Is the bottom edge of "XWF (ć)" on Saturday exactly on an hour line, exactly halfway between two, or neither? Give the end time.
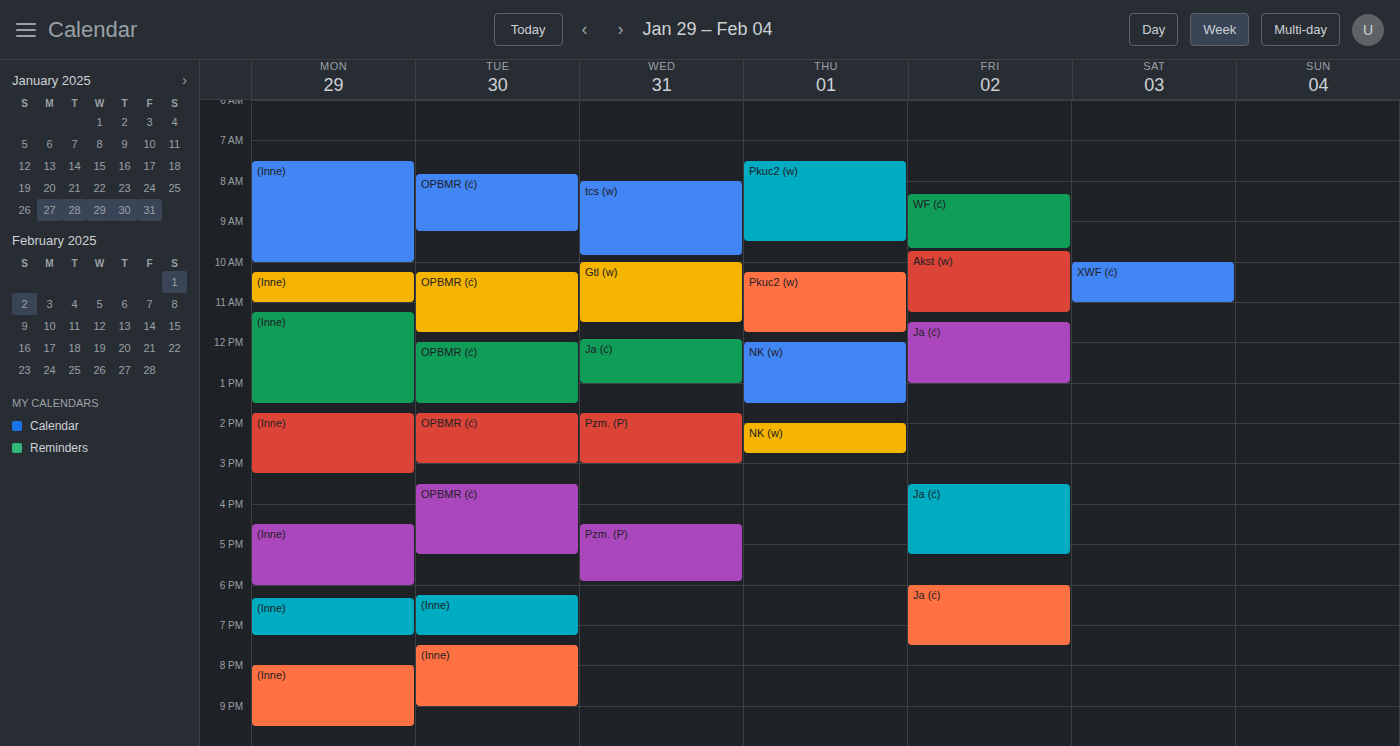
11:00 AM -- exactly on the 11 AM line.